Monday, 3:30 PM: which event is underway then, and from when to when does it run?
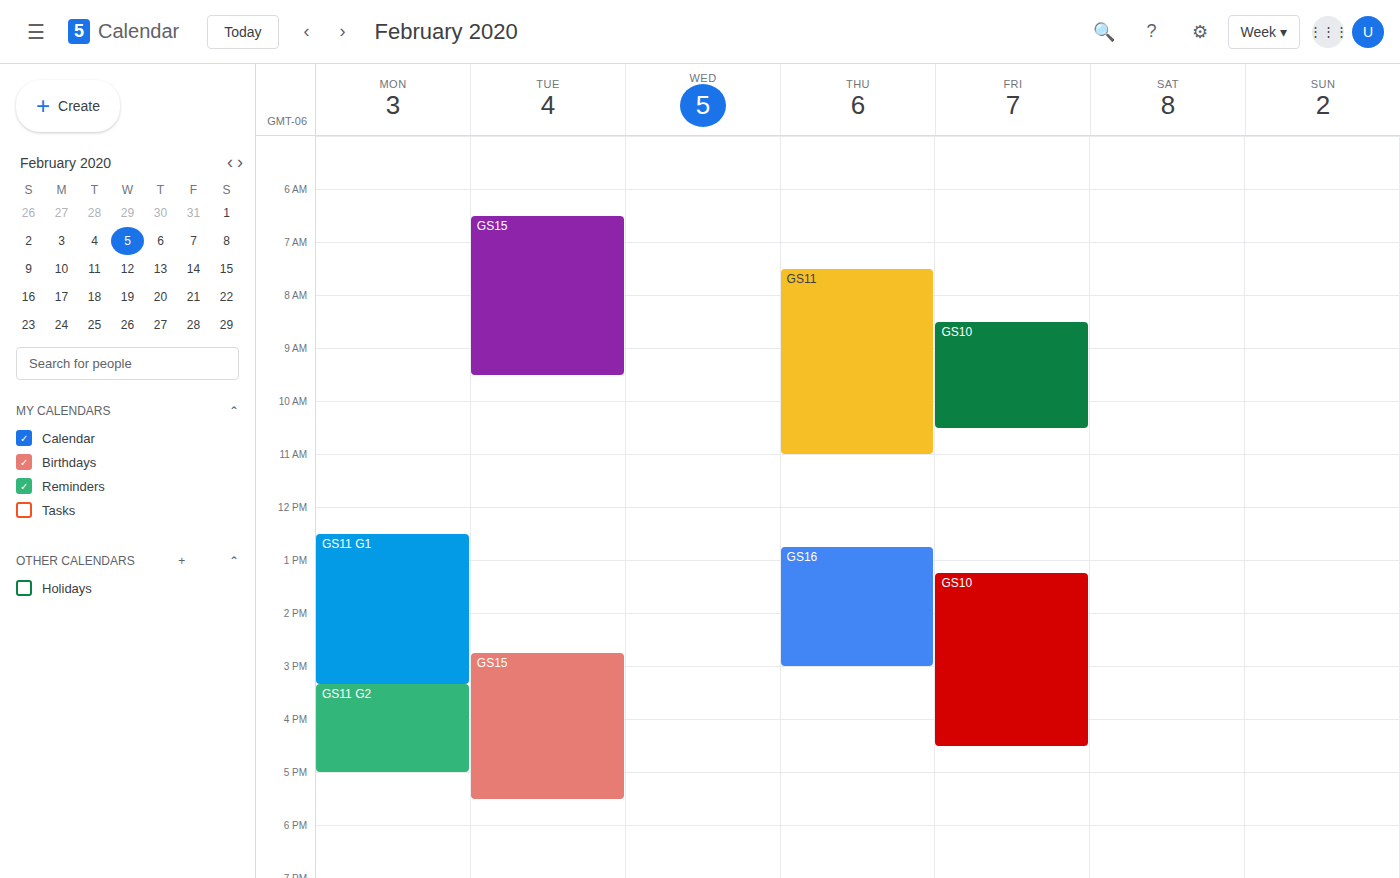
"GS11 G2", 3:20 PM to 5:00 PM